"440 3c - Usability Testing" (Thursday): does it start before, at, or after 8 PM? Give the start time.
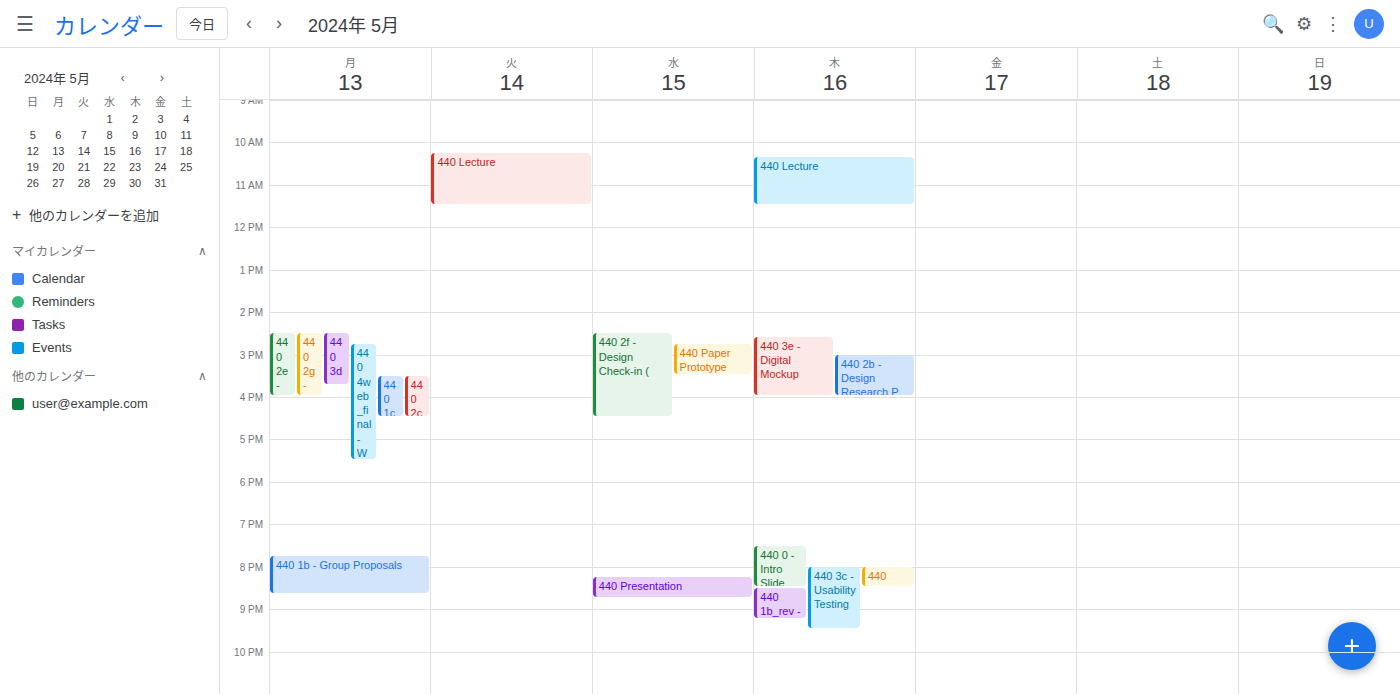
8:00 PM -- exactly at 8 PM, on the 8 PM line.